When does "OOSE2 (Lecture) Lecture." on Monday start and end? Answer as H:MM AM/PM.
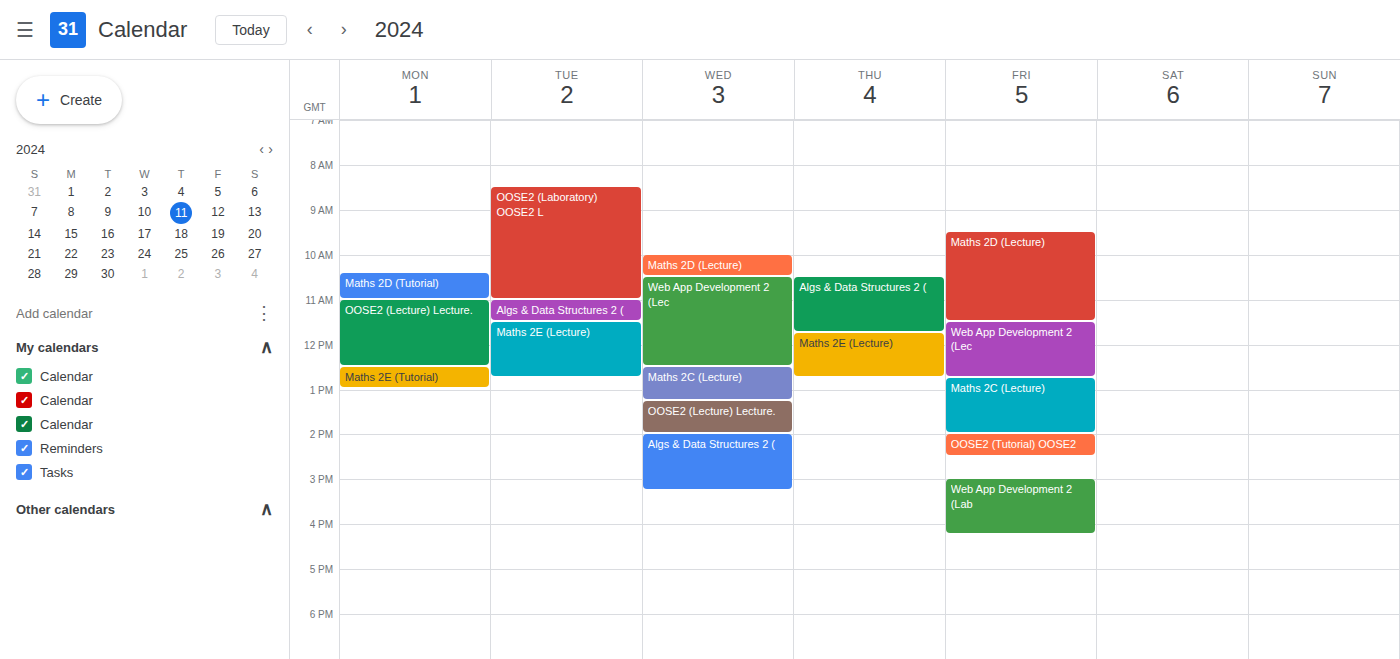
11:00 AM to 12:30 PM